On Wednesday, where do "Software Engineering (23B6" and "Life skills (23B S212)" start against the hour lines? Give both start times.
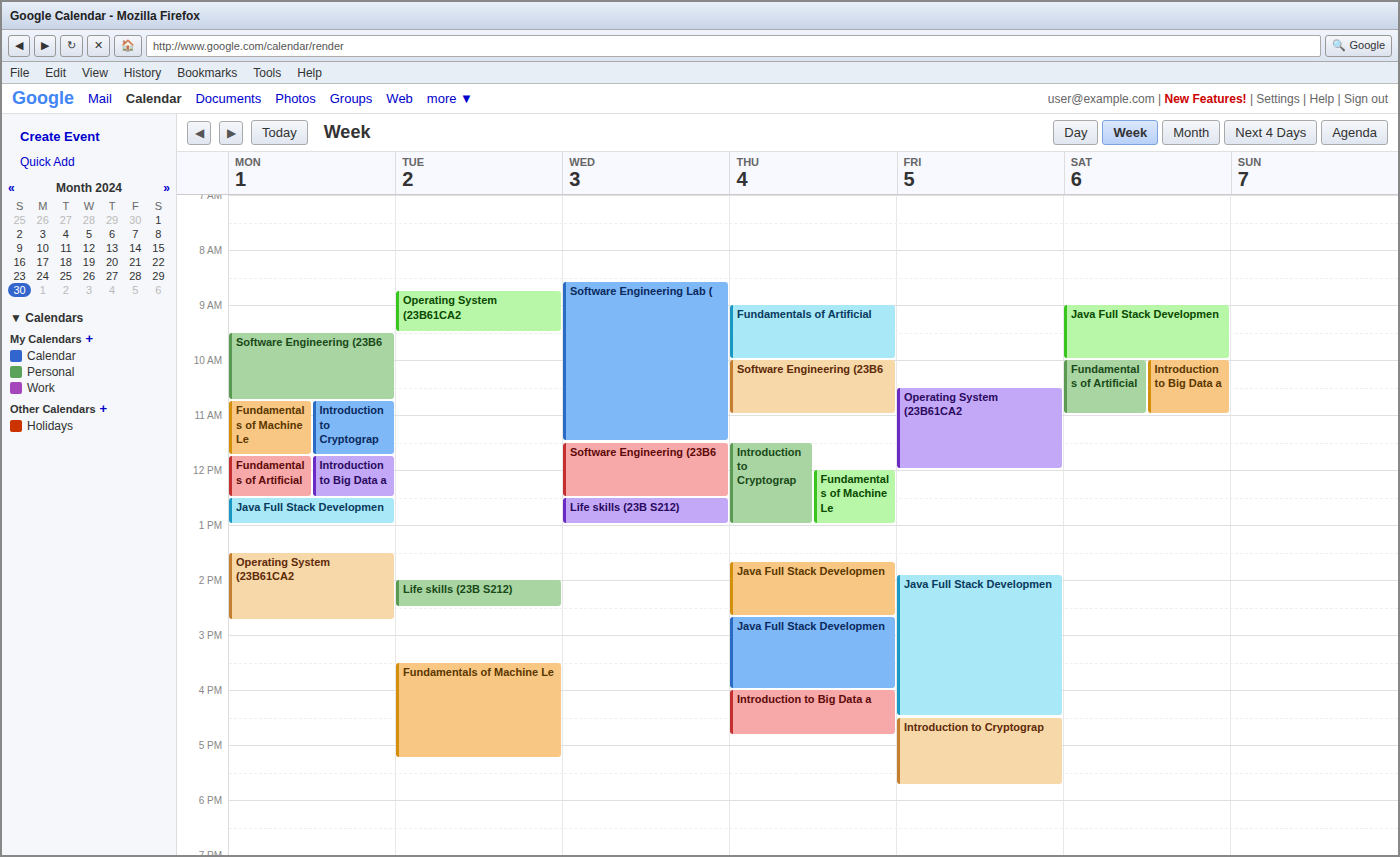
"Software Engineering (23B6": 11:30, halfway between the 11:00 and 12:00 lines. "Life skills (23B S212)": 12:30, halfway between the 12:00 and 13:00 lines.